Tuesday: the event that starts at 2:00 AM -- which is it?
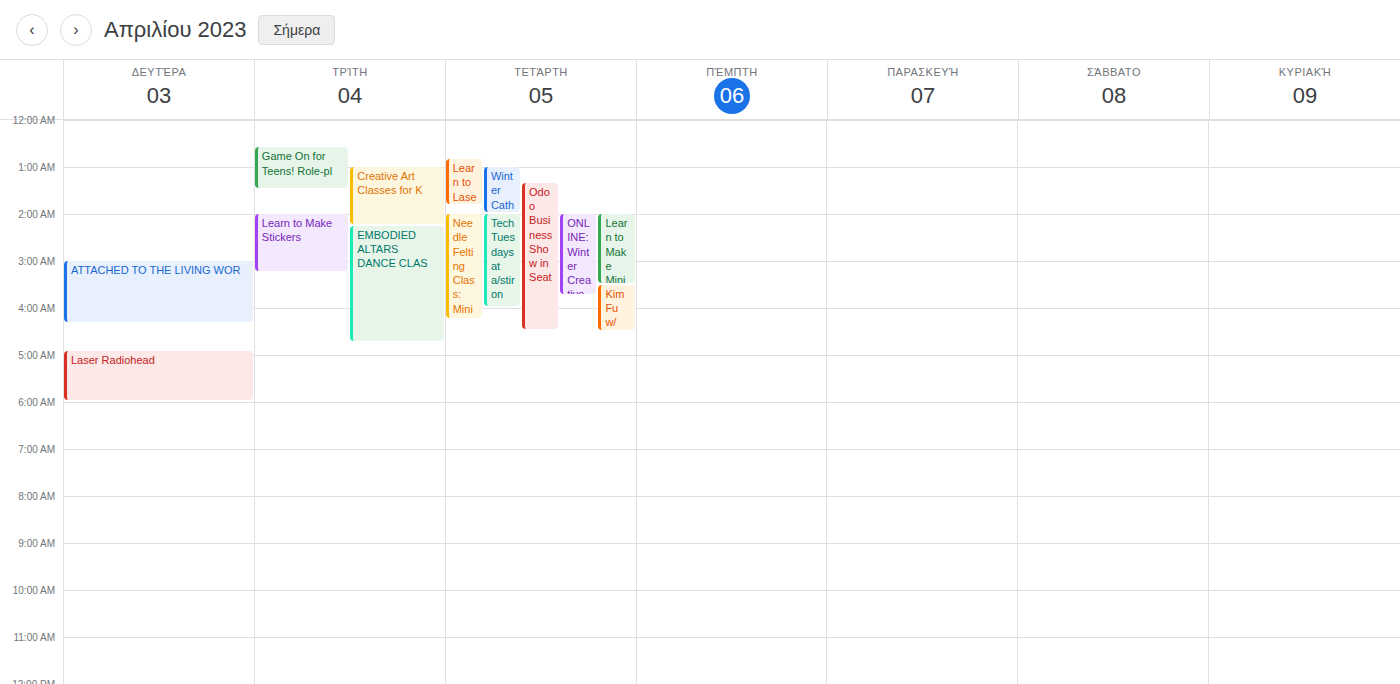
"Learn to Make Stickers"